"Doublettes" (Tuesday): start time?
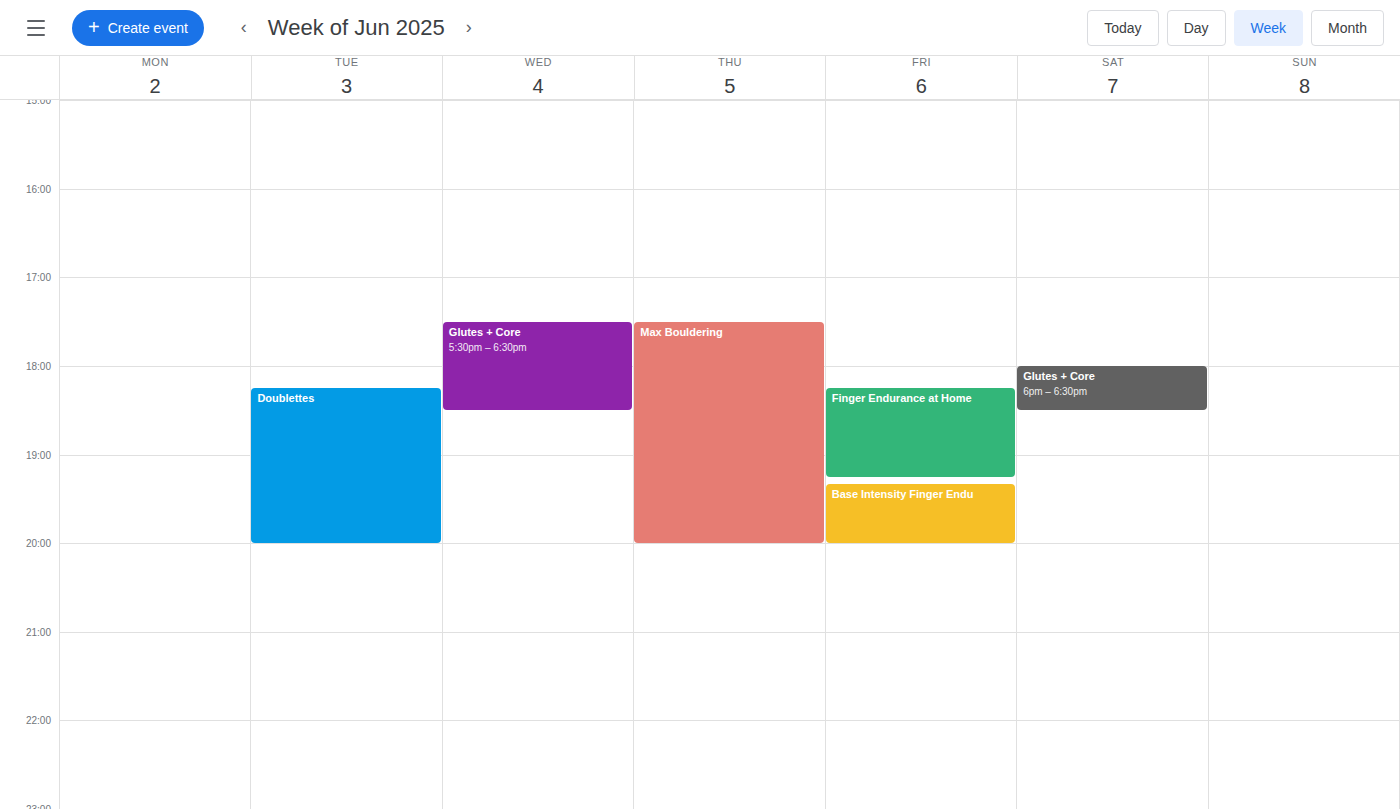
18:15